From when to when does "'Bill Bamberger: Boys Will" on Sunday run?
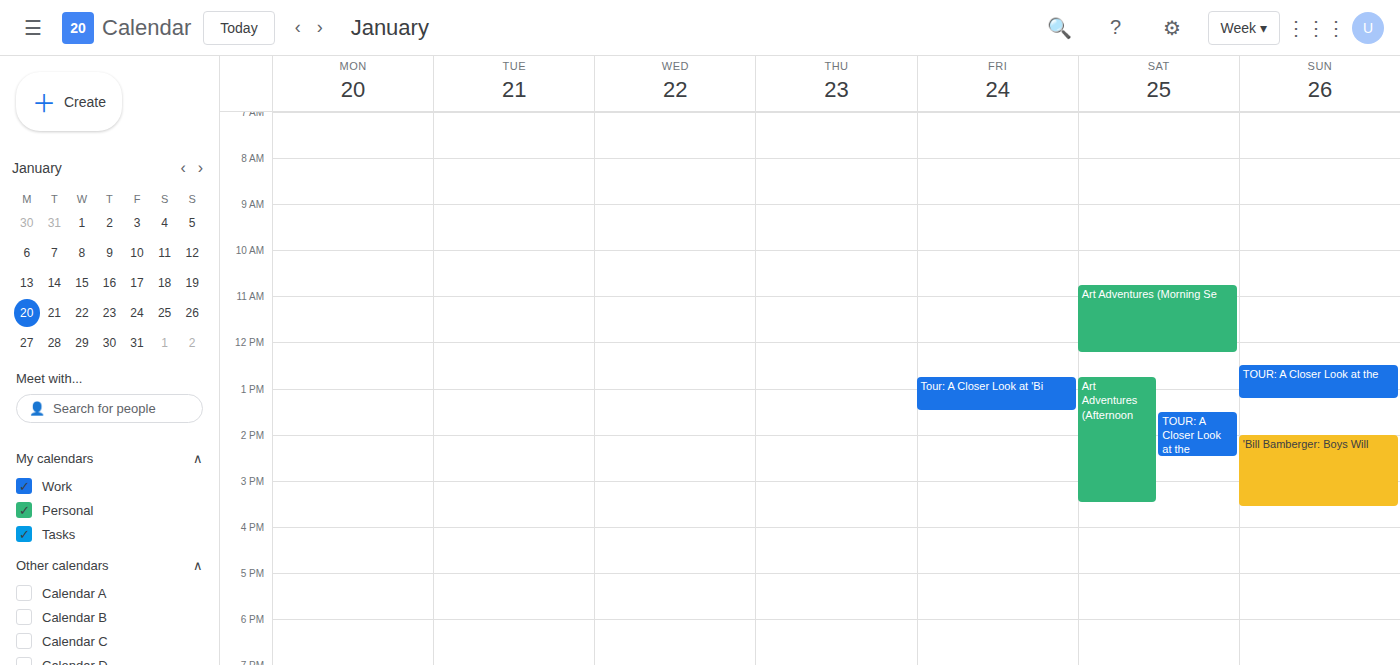
2:00 PM to 3:35 PM